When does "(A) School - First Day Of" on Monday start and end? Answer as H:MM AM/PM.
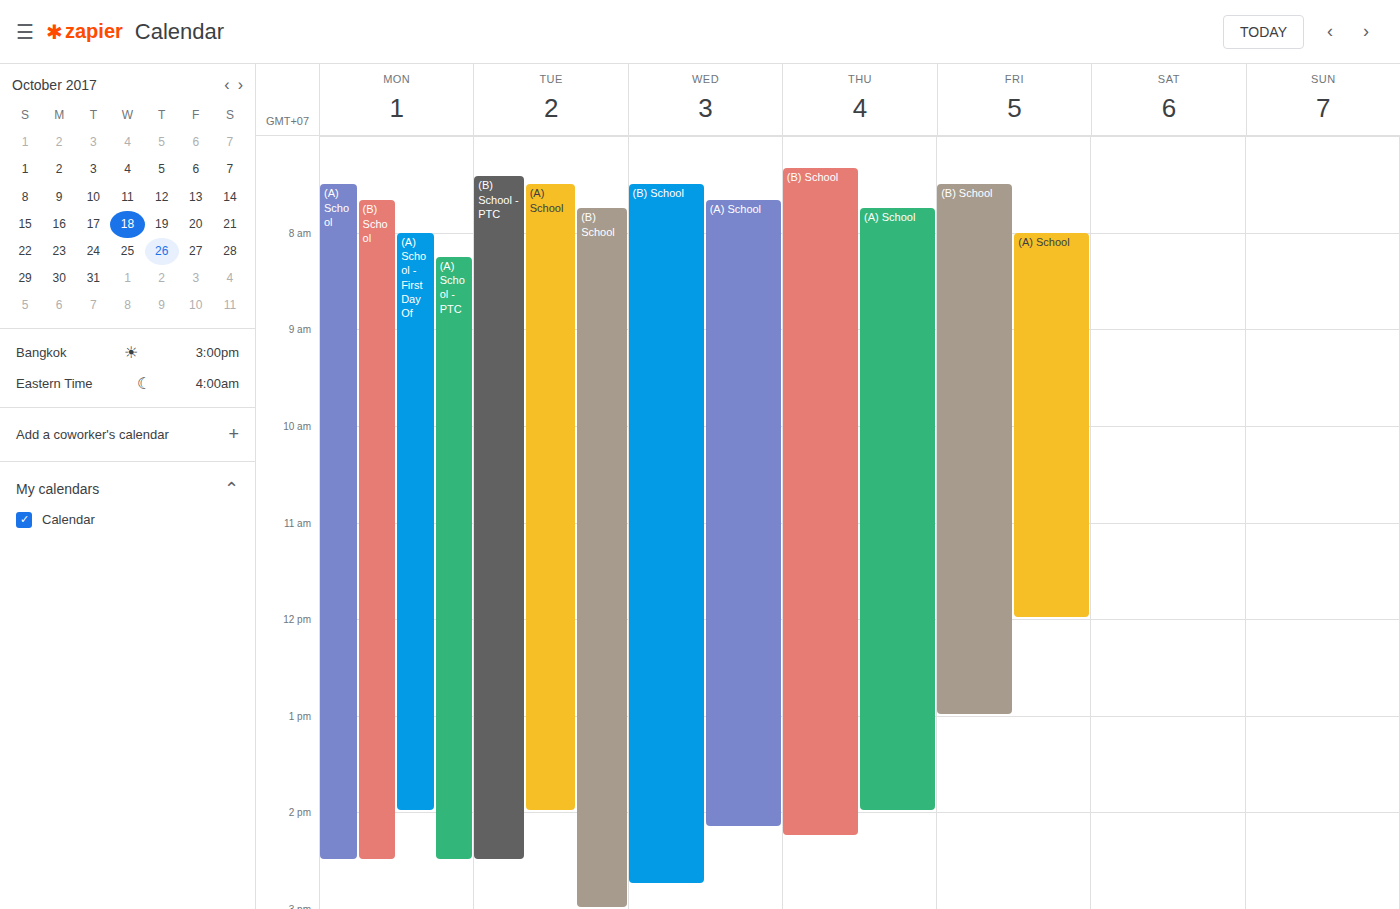
8:00 AM to 2:00 PM